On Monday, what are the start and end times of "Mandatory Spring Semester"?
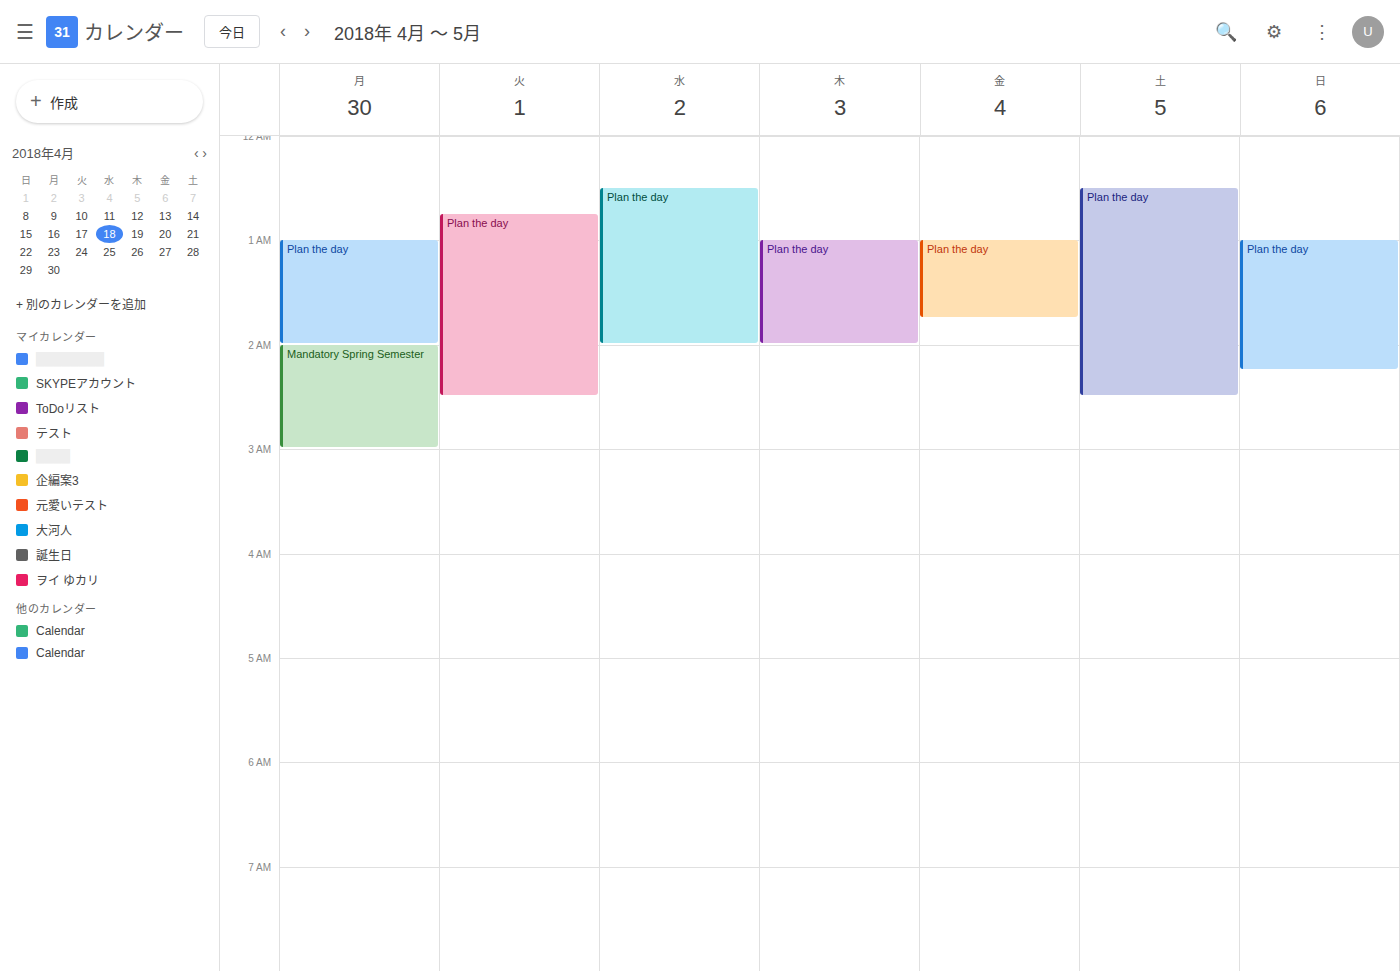
2:00 AM to 3:00 AM